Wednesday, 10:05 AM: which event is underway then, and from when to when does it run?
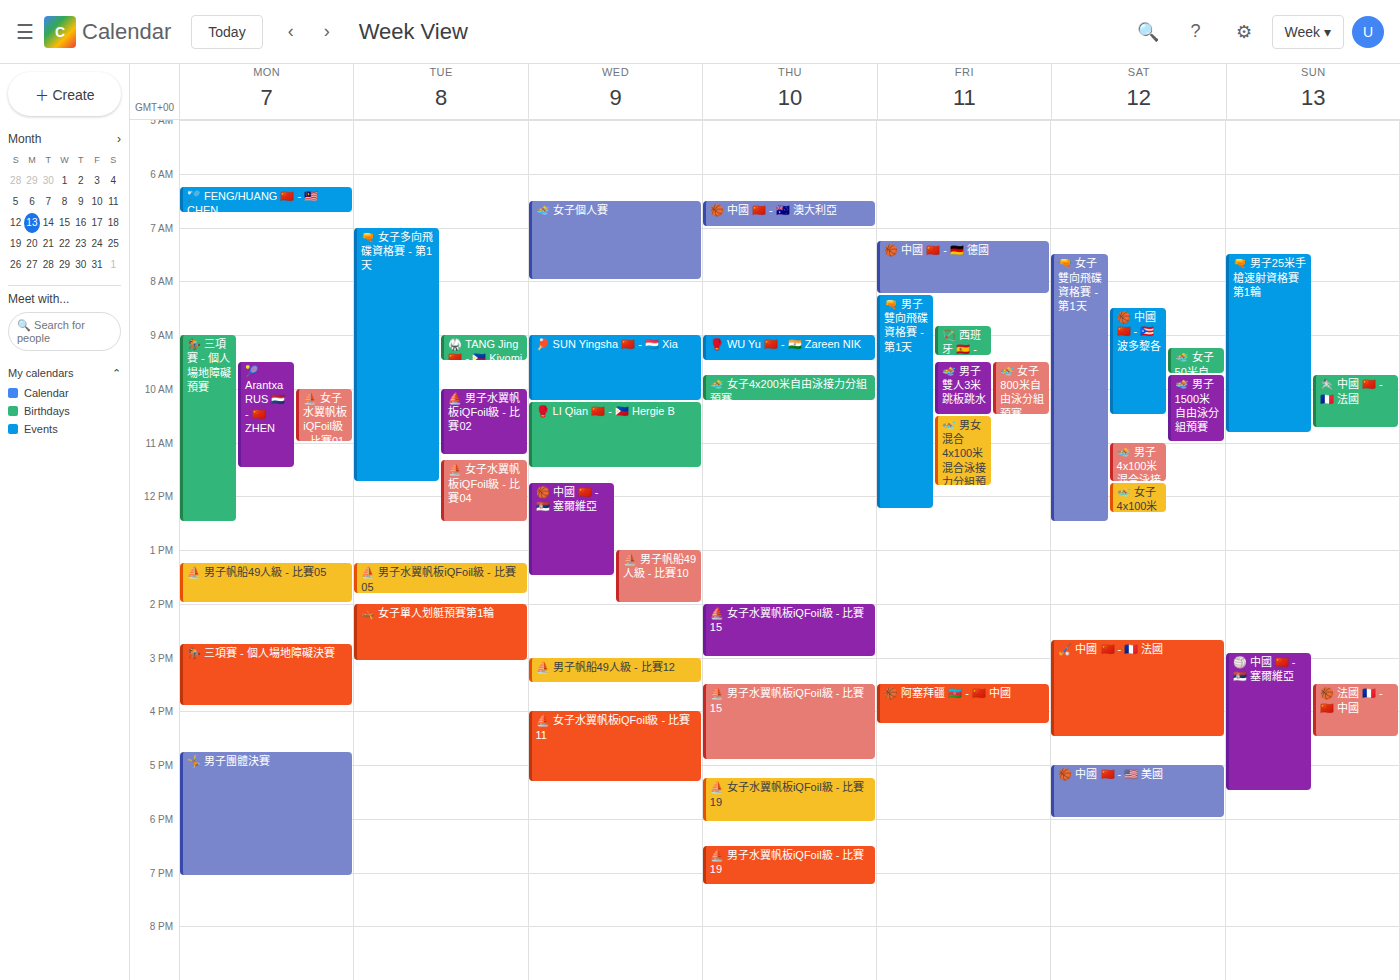
"🏓 SUN Yingsha 🇨🇳 - 🇱🇺 Xia", 9:00 AM to 10:15 AM